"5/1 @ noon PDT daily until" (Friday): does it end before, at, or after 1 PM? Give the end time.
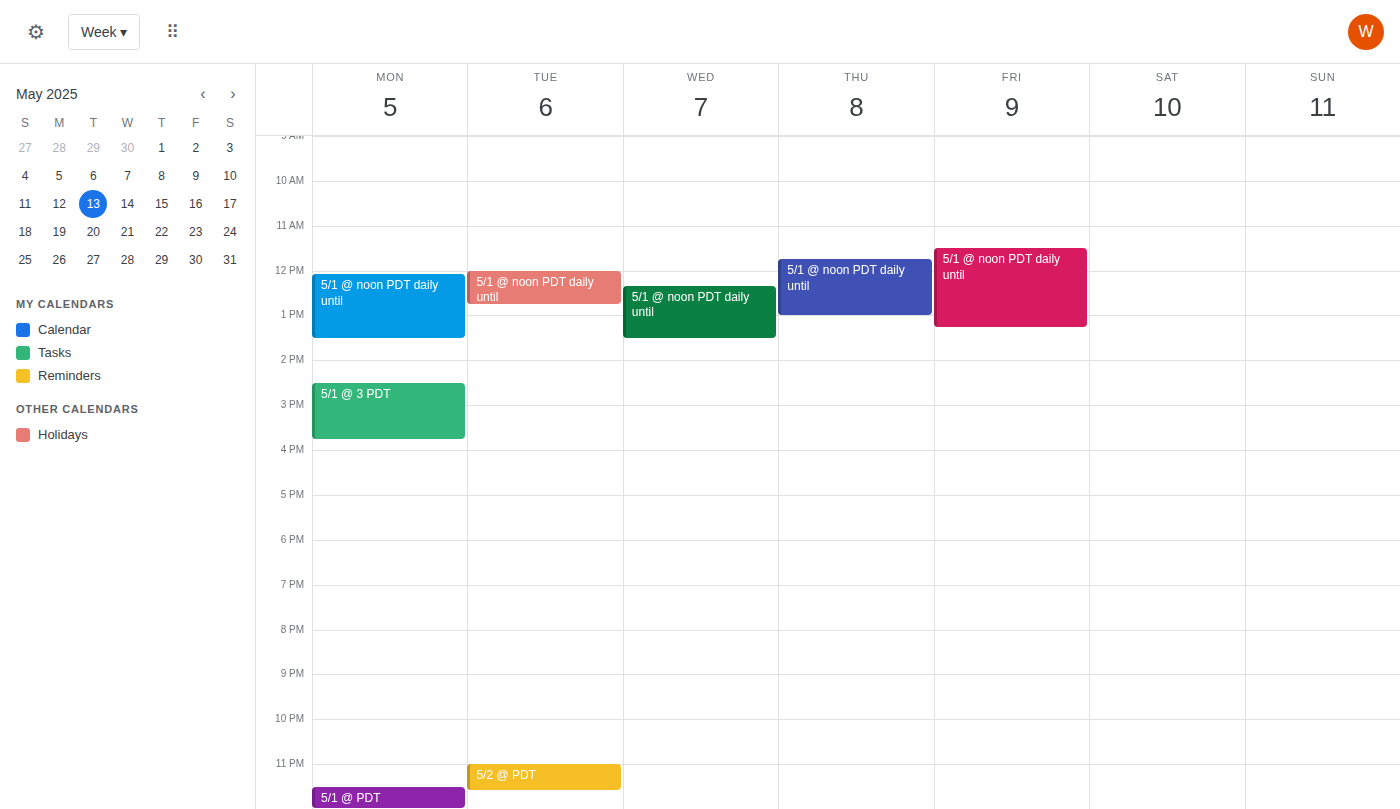
1:15 PM -- after 1 PM, 15 minutes below the 1 PM line.